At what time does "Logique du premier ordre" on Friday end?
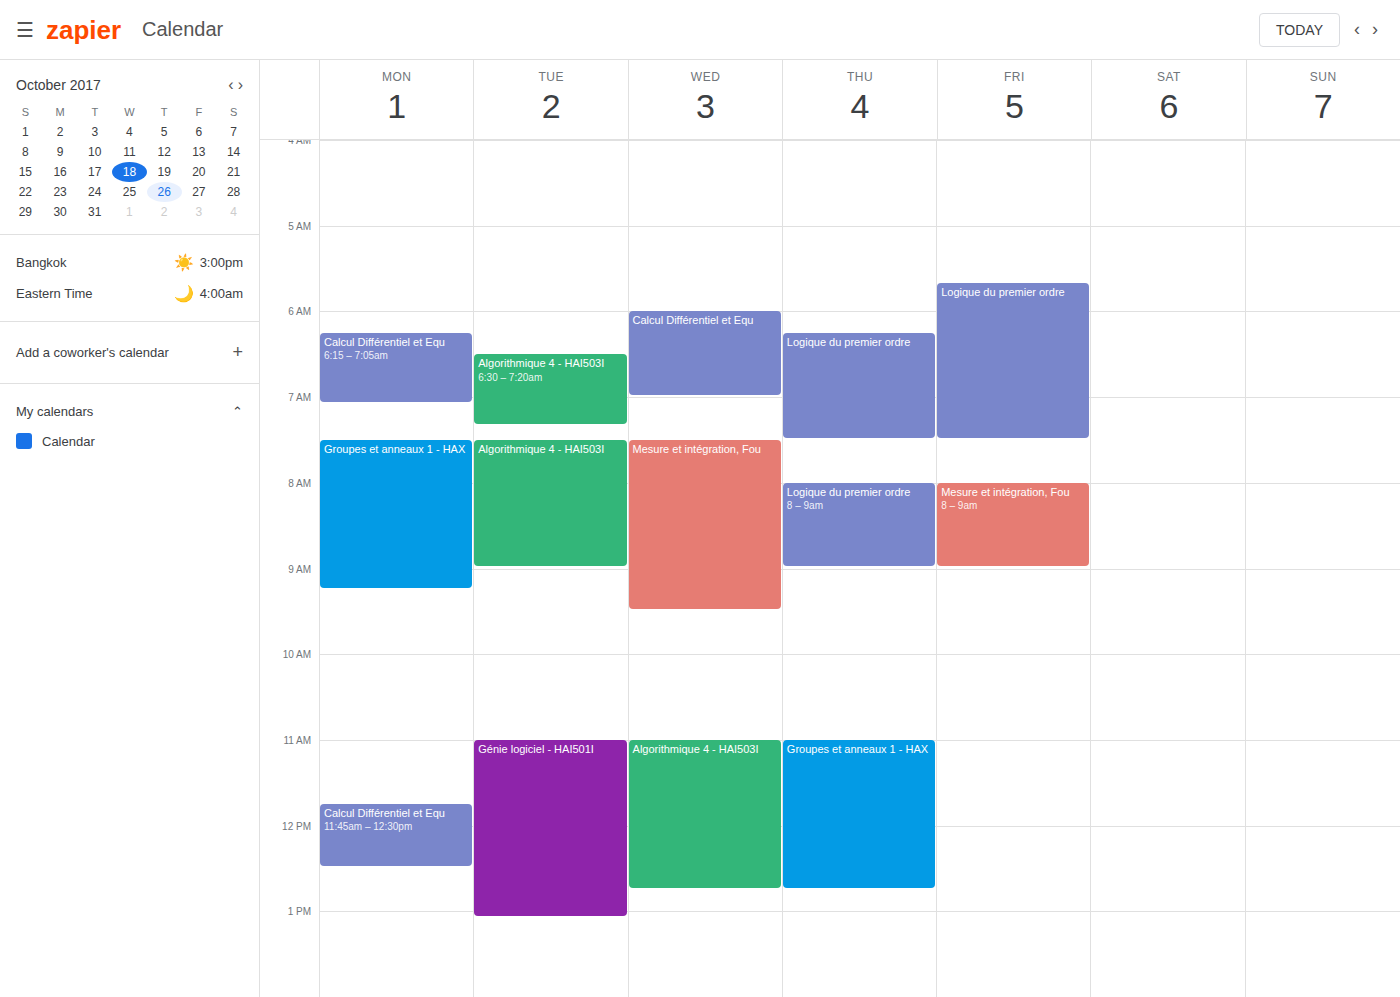
7:30 AM